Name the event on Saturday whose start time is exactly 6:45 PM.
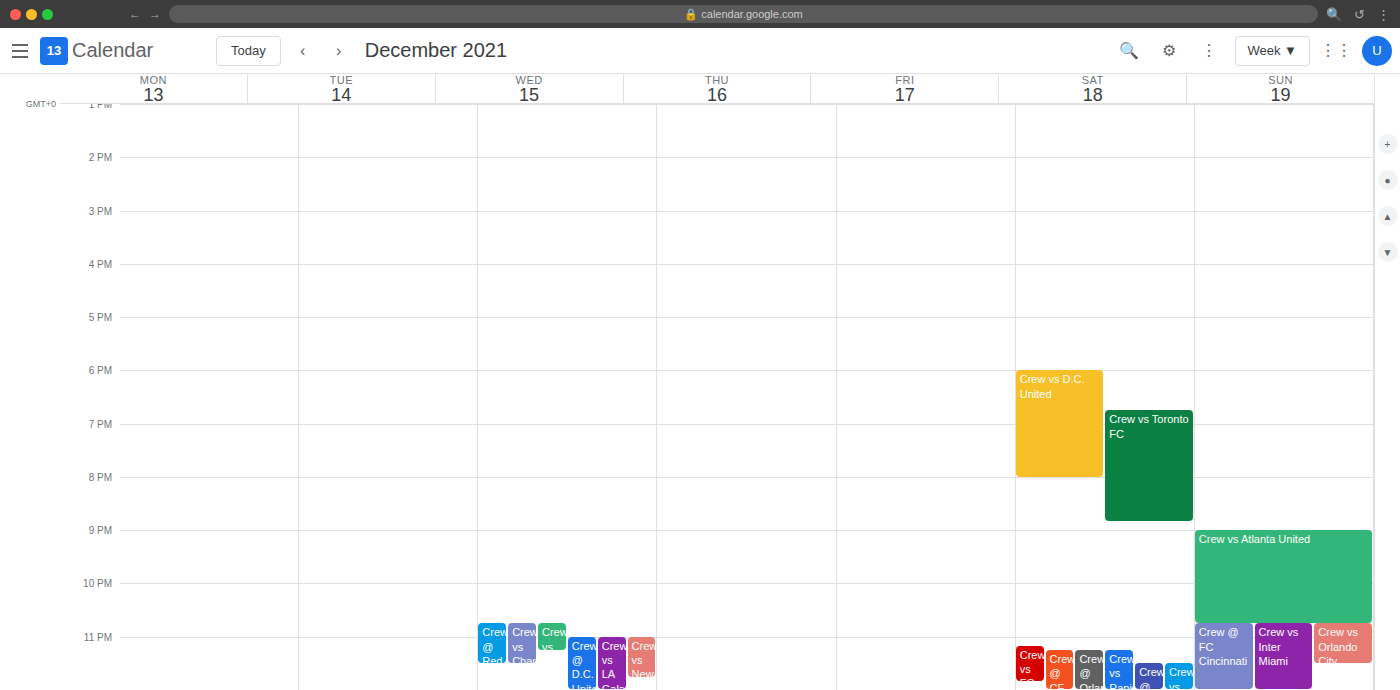
"Crew vs Toronto FC"